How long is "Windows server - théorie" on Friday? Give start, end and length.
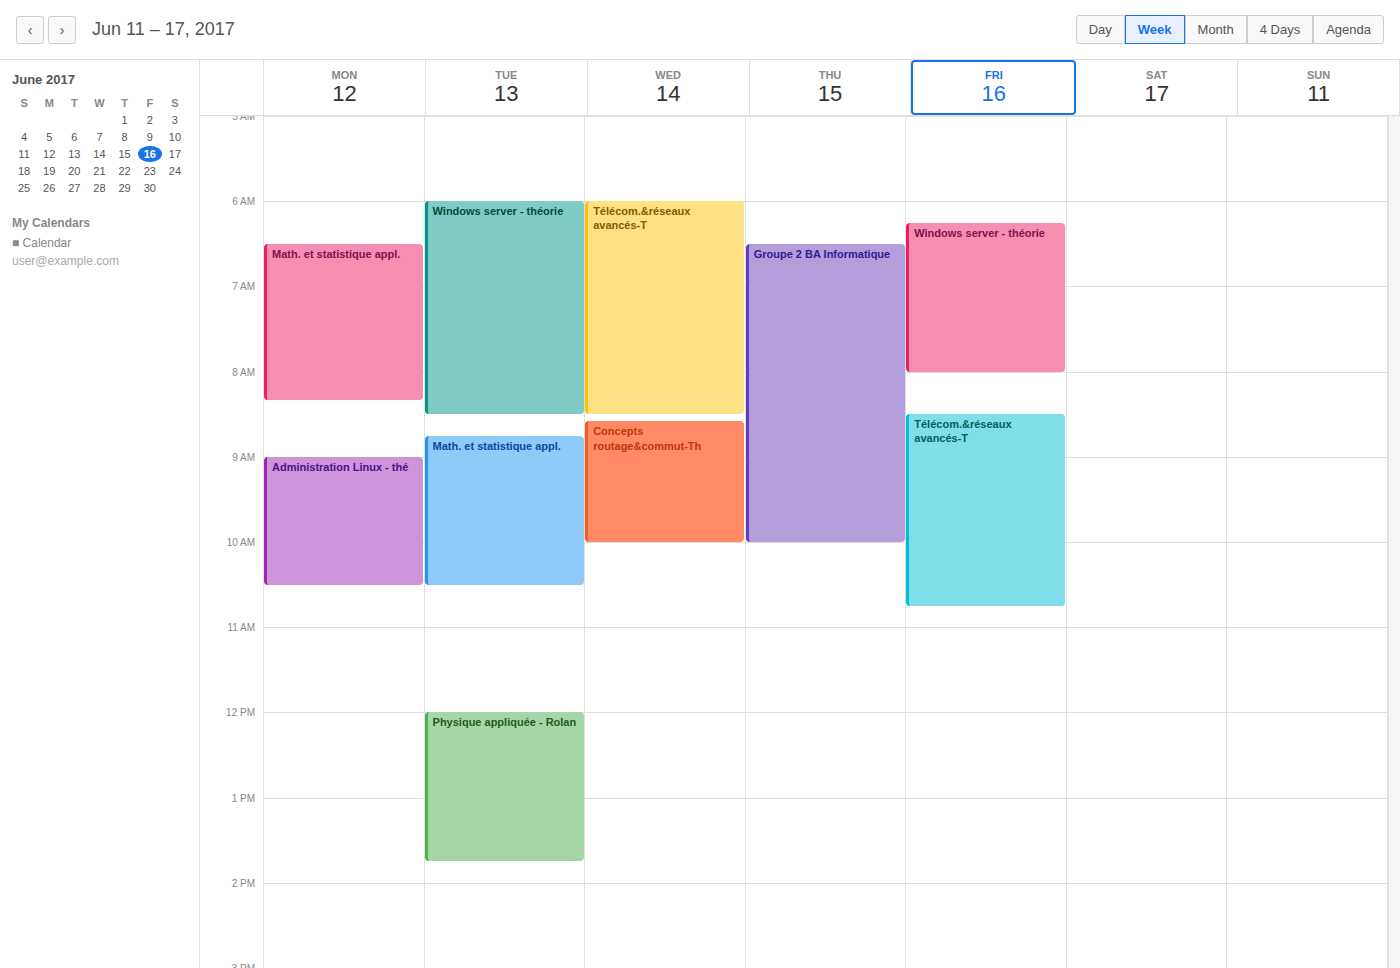
6:15 AM to 8:00 AM, 1 hour 45 minutes